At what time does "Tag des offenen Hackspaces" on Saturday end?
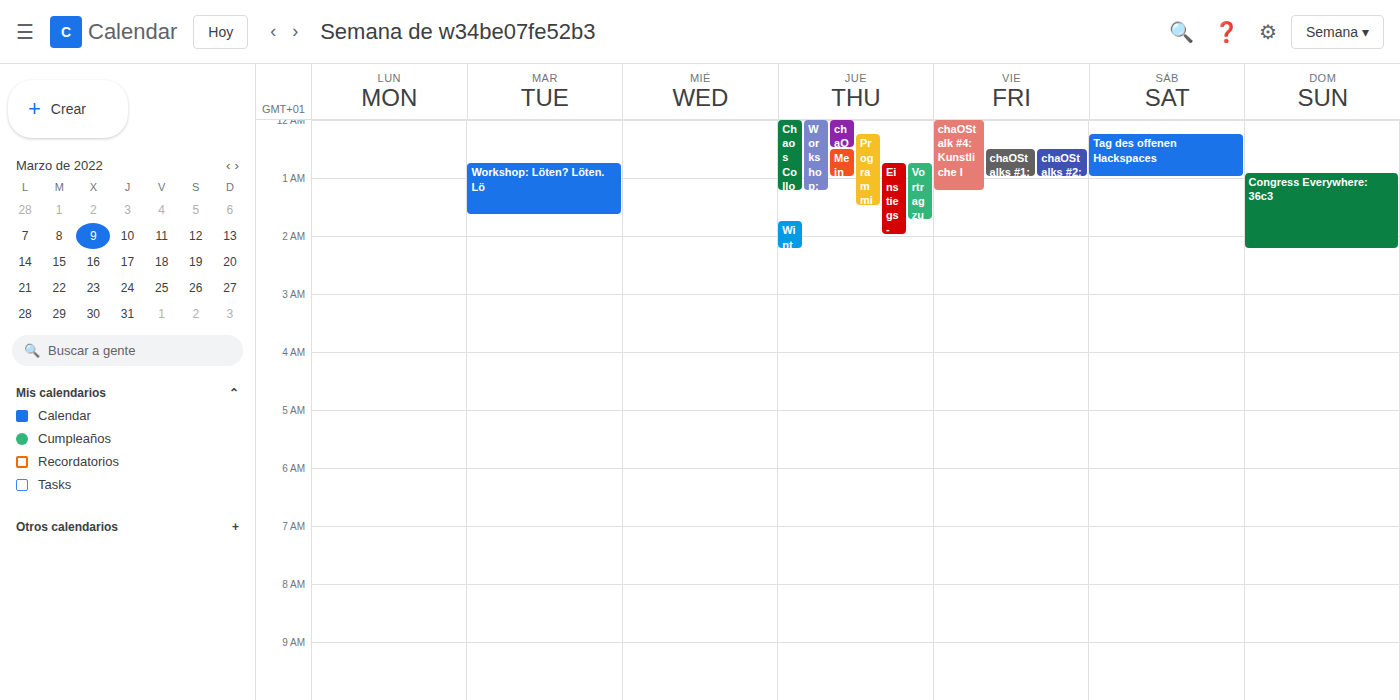
1:00 AM